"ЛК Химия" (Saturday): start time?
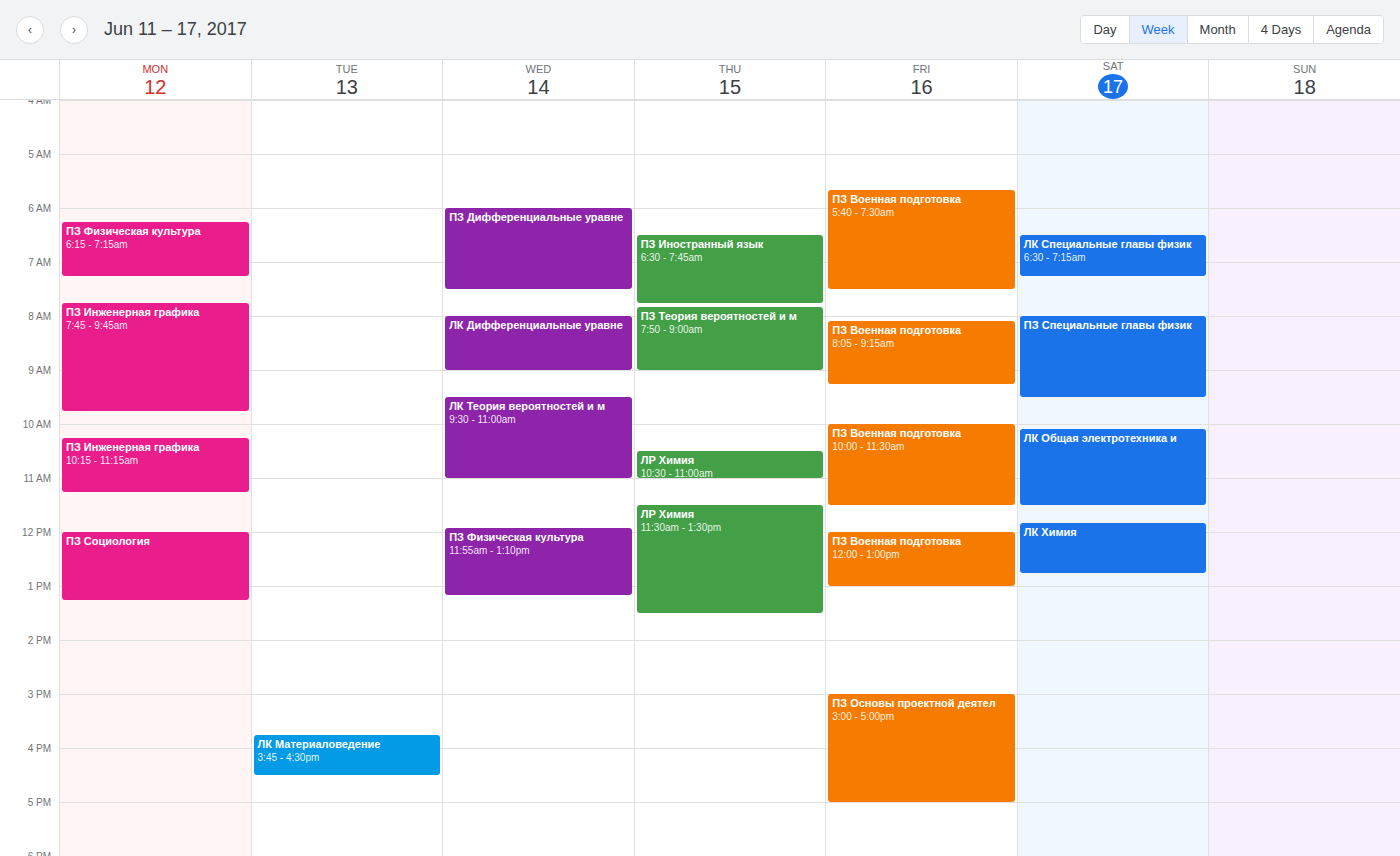
11:50